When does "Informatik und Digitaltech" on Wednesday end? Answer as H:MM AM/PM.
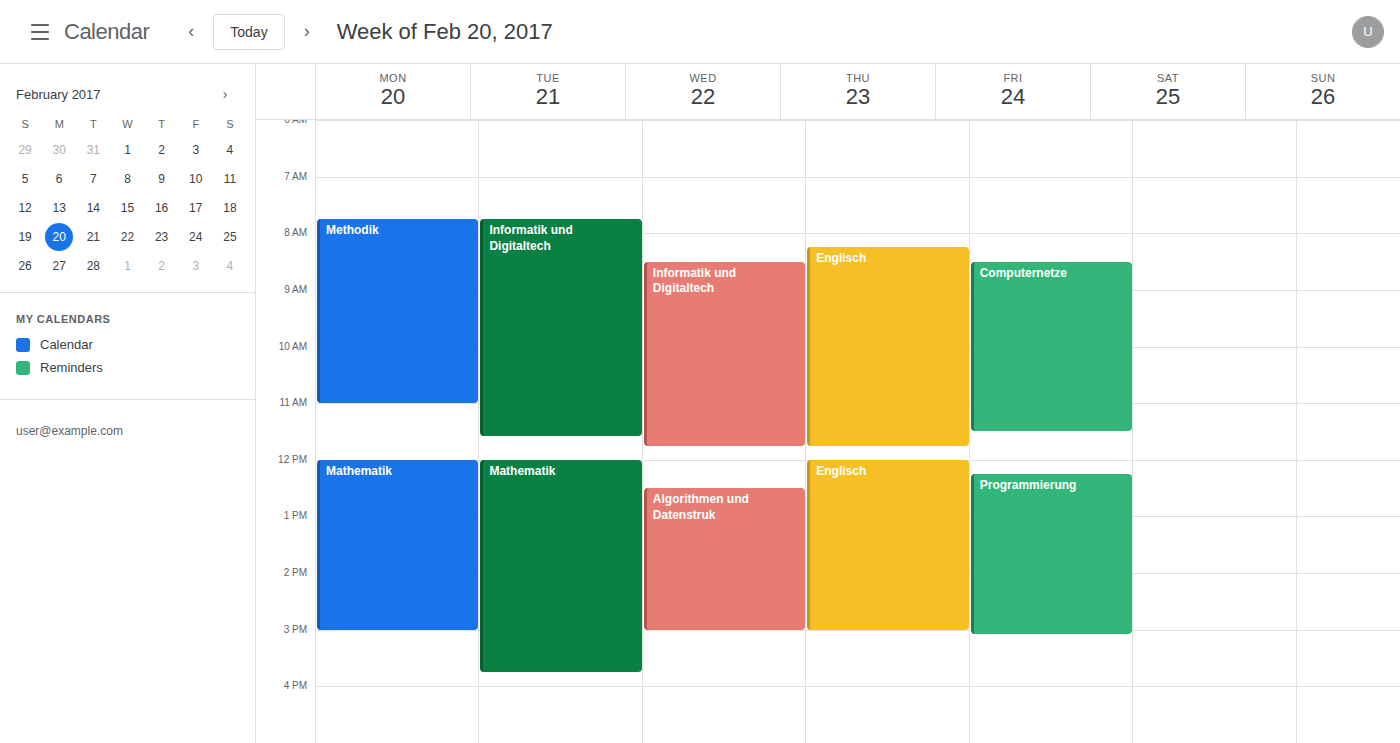
11:45 AM